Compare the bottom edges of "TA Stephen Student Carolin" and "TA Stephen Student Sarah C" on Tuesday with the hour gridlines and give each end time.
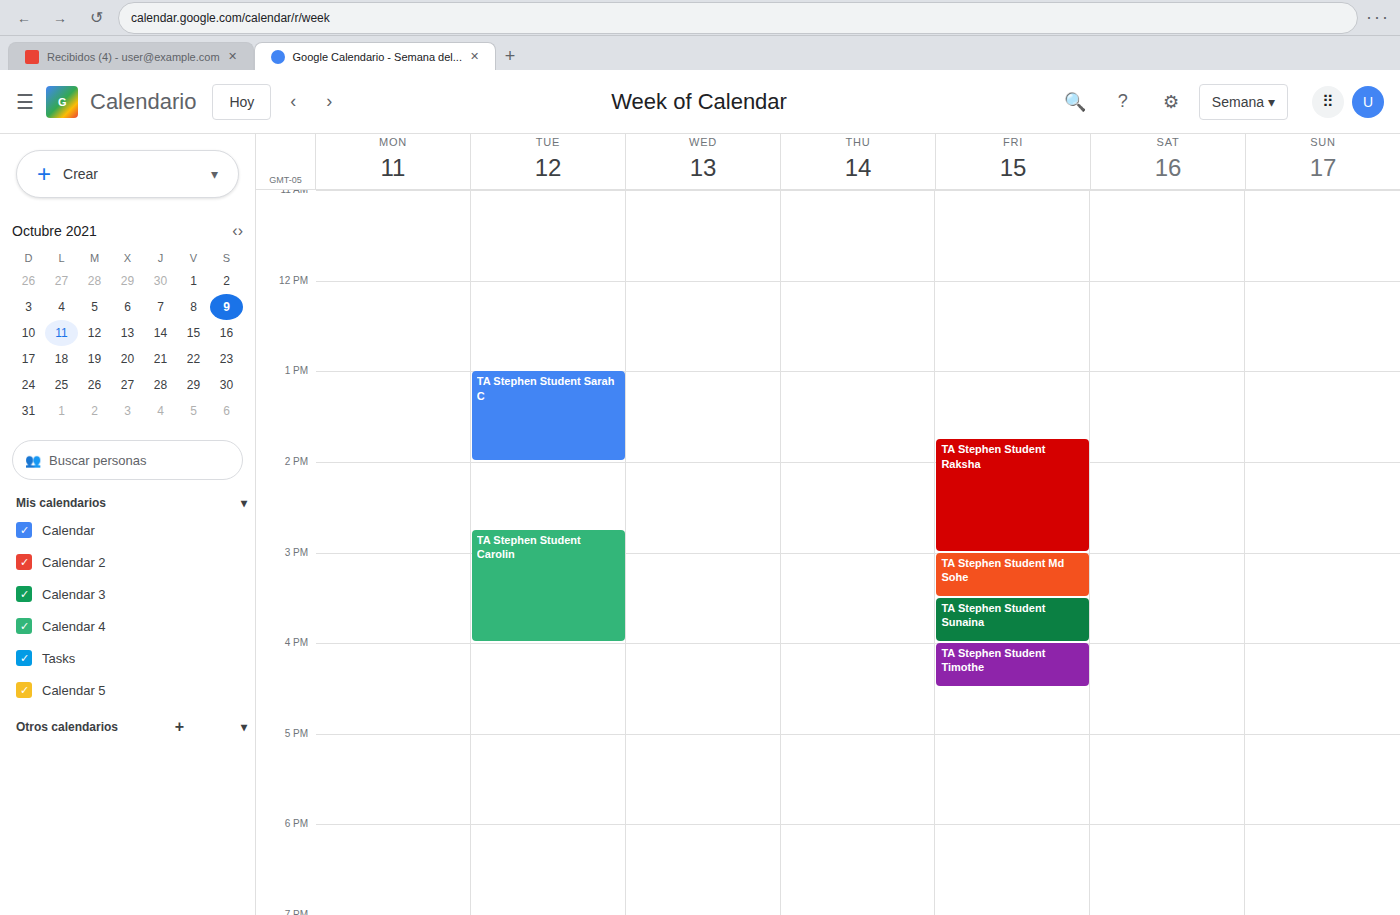
"TA Stephen Student Carolin": 4:00 PM, exactly on the 4 PM line. "TA Stephen Student Sarah C": 2:00 PM, exactly on the 2 PM line.